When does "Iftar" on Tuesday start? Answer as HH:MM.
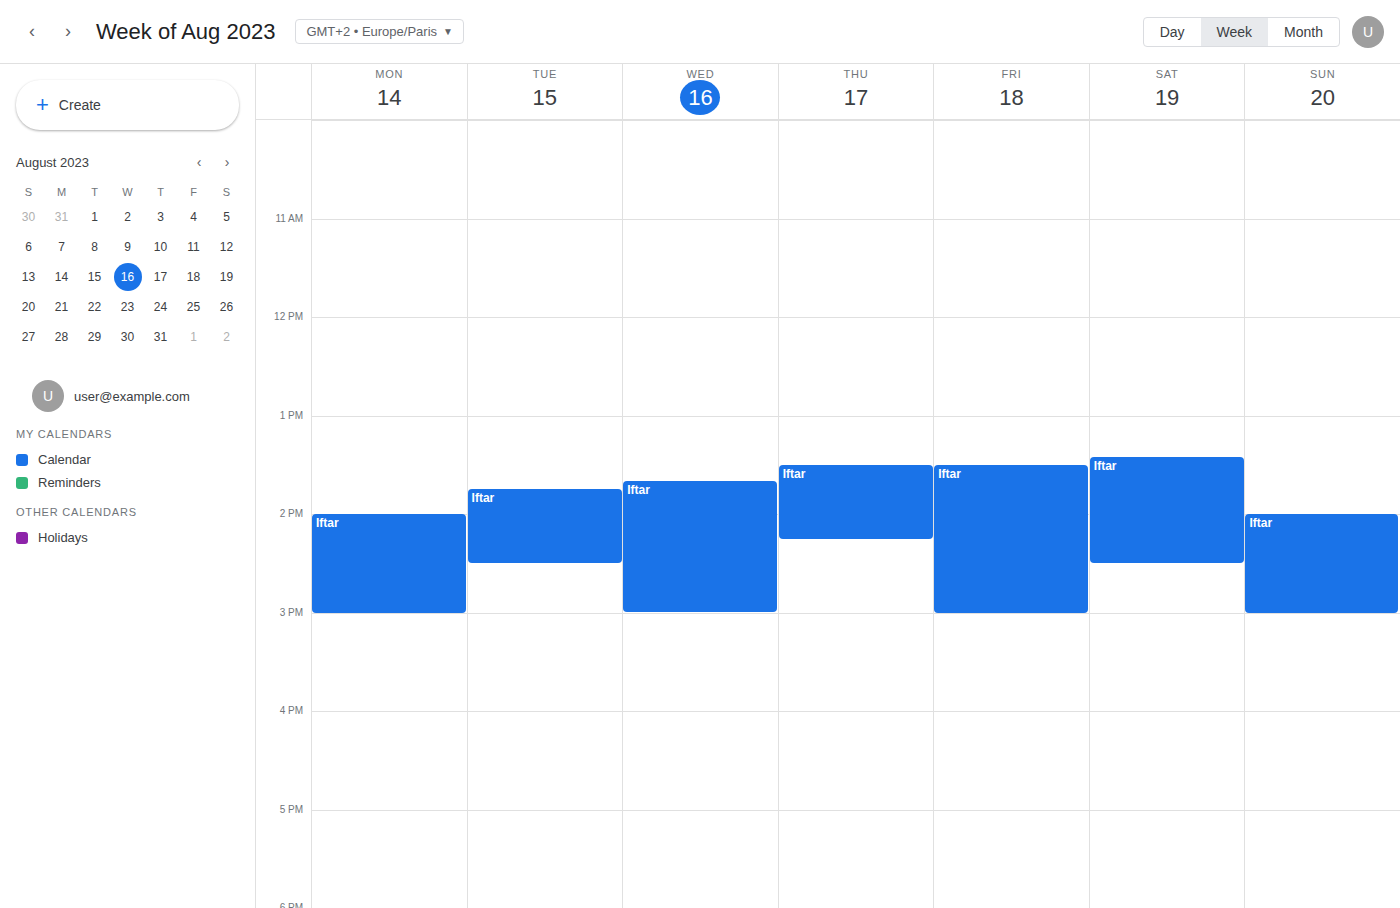
13:45